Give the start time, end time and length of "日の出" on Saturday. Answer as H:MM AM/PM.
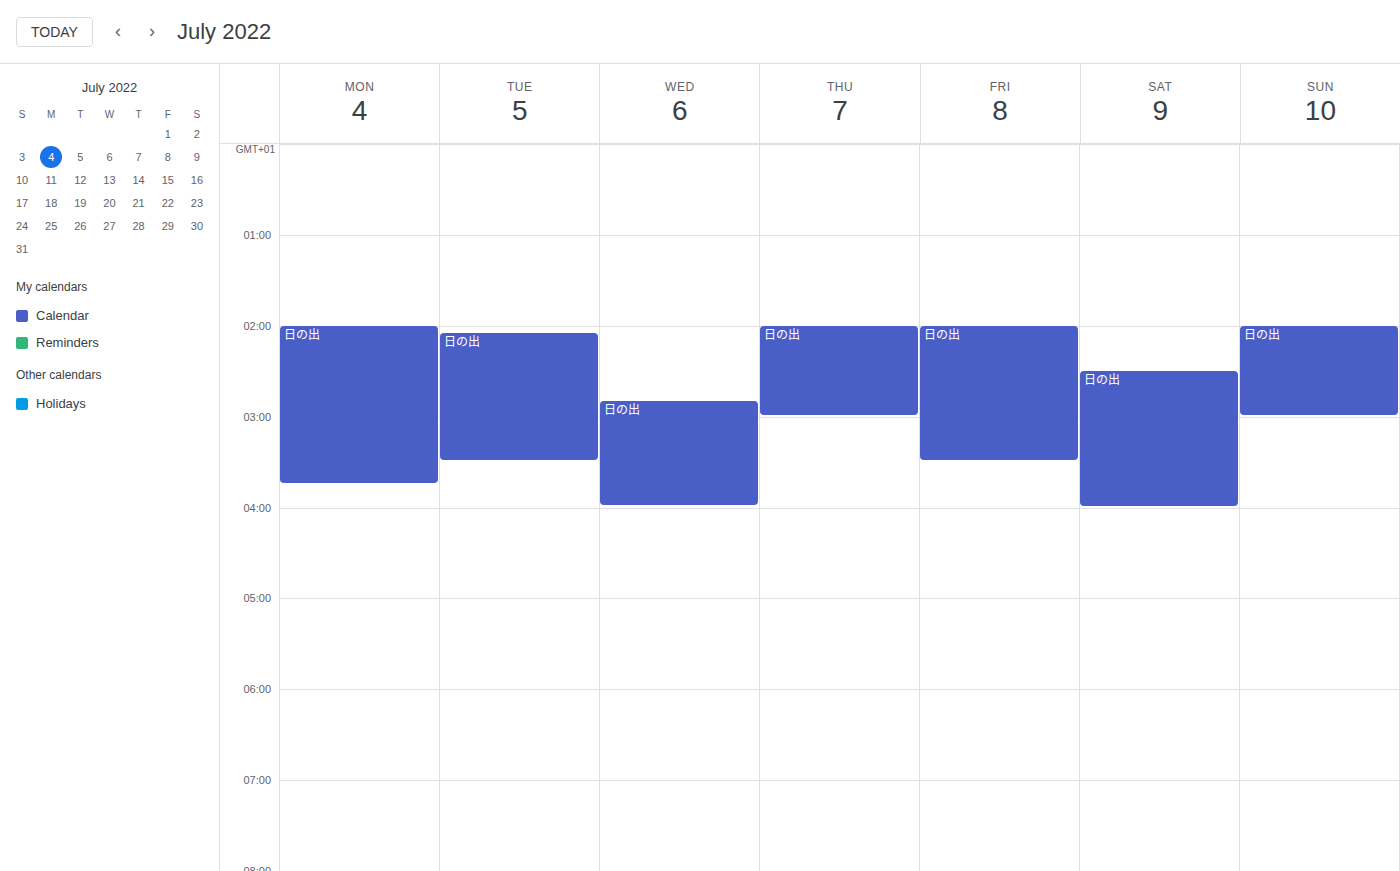
2:30 AM to 4:00 AM, 1 hour 30 minutes